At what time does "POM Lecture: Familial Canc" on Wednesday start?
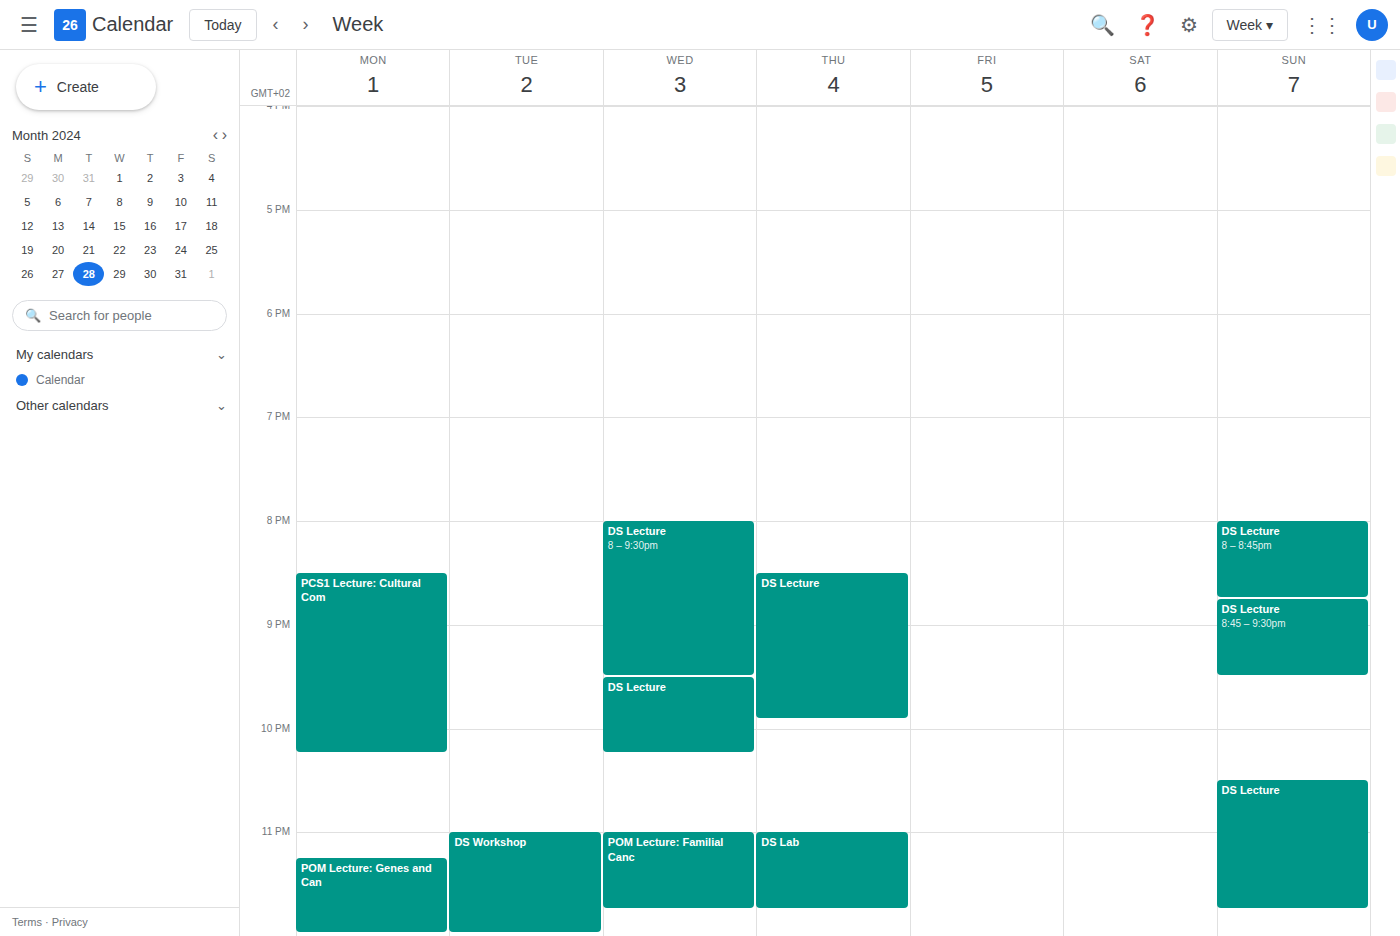
11:00 PM